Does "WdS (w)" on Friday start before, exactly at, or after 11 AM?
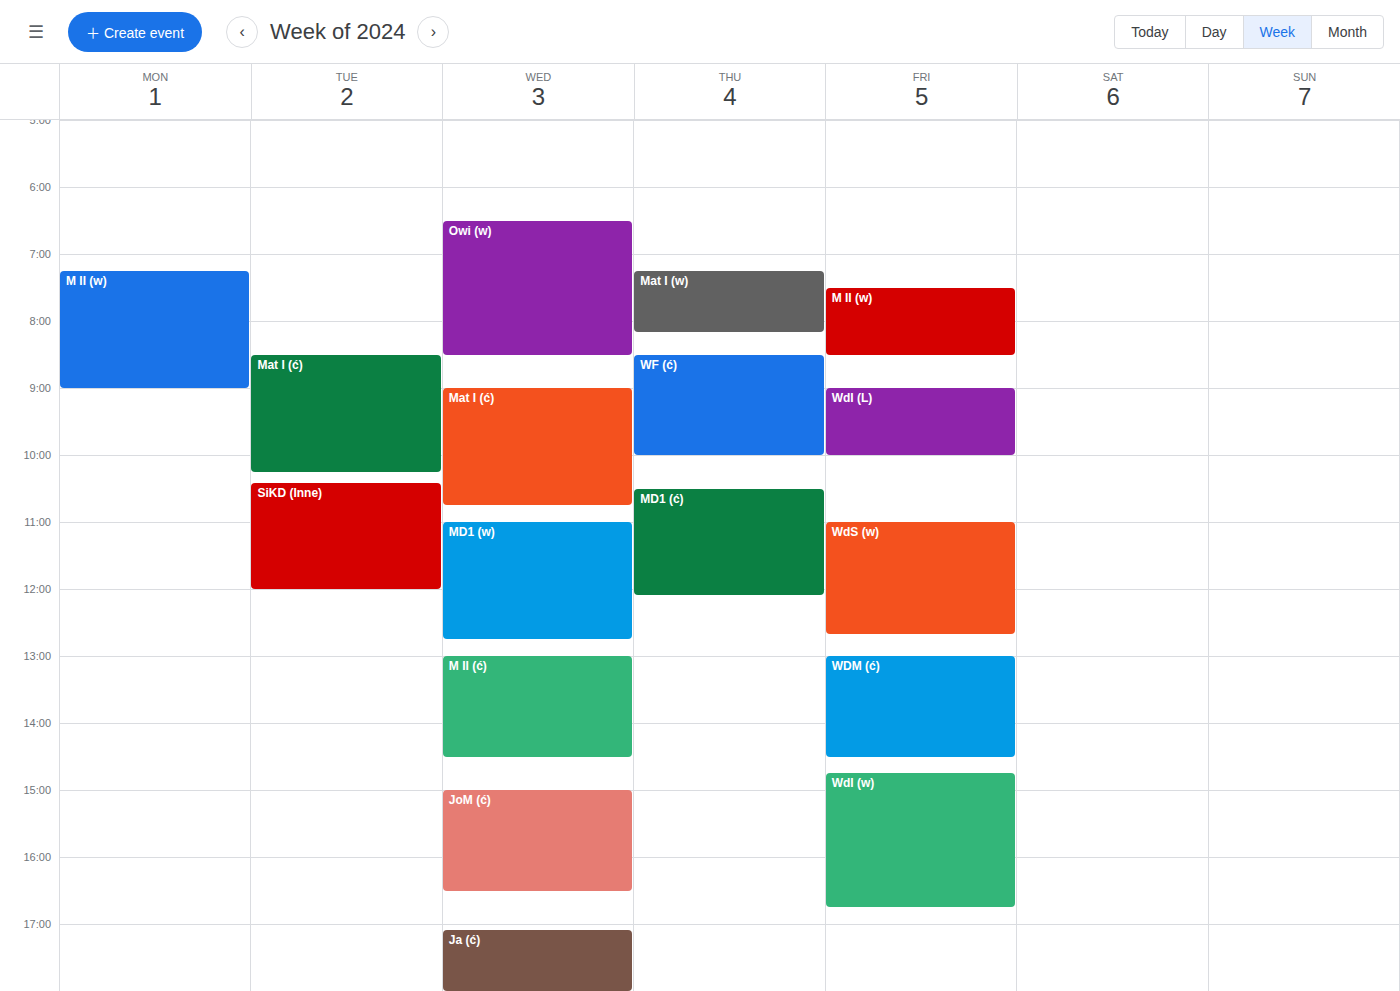
11:00 AM -- exactly at 11 AM, on the 11 AM line.